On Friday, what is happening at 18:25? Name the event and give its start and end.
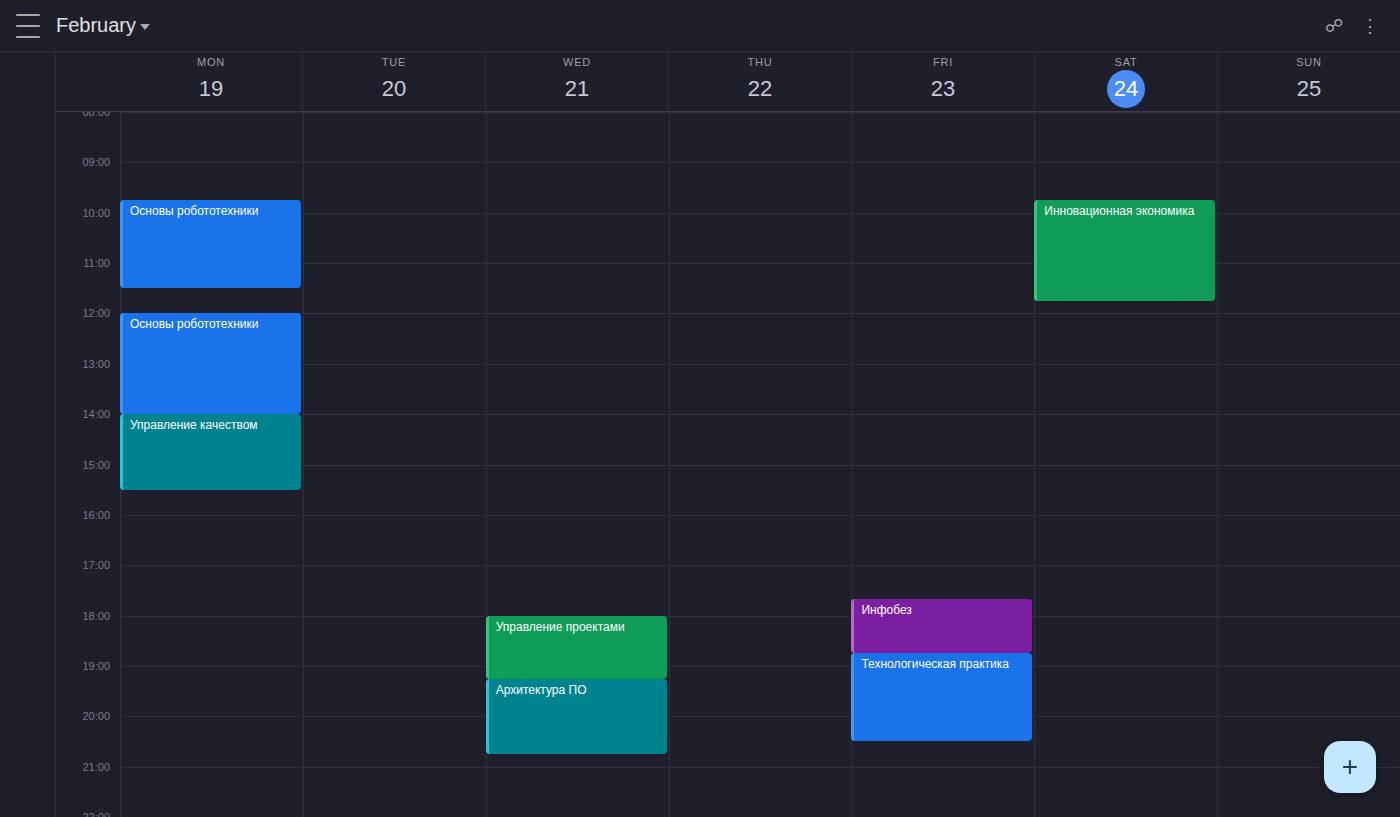
"Инфобез", 17:40 to 18:45